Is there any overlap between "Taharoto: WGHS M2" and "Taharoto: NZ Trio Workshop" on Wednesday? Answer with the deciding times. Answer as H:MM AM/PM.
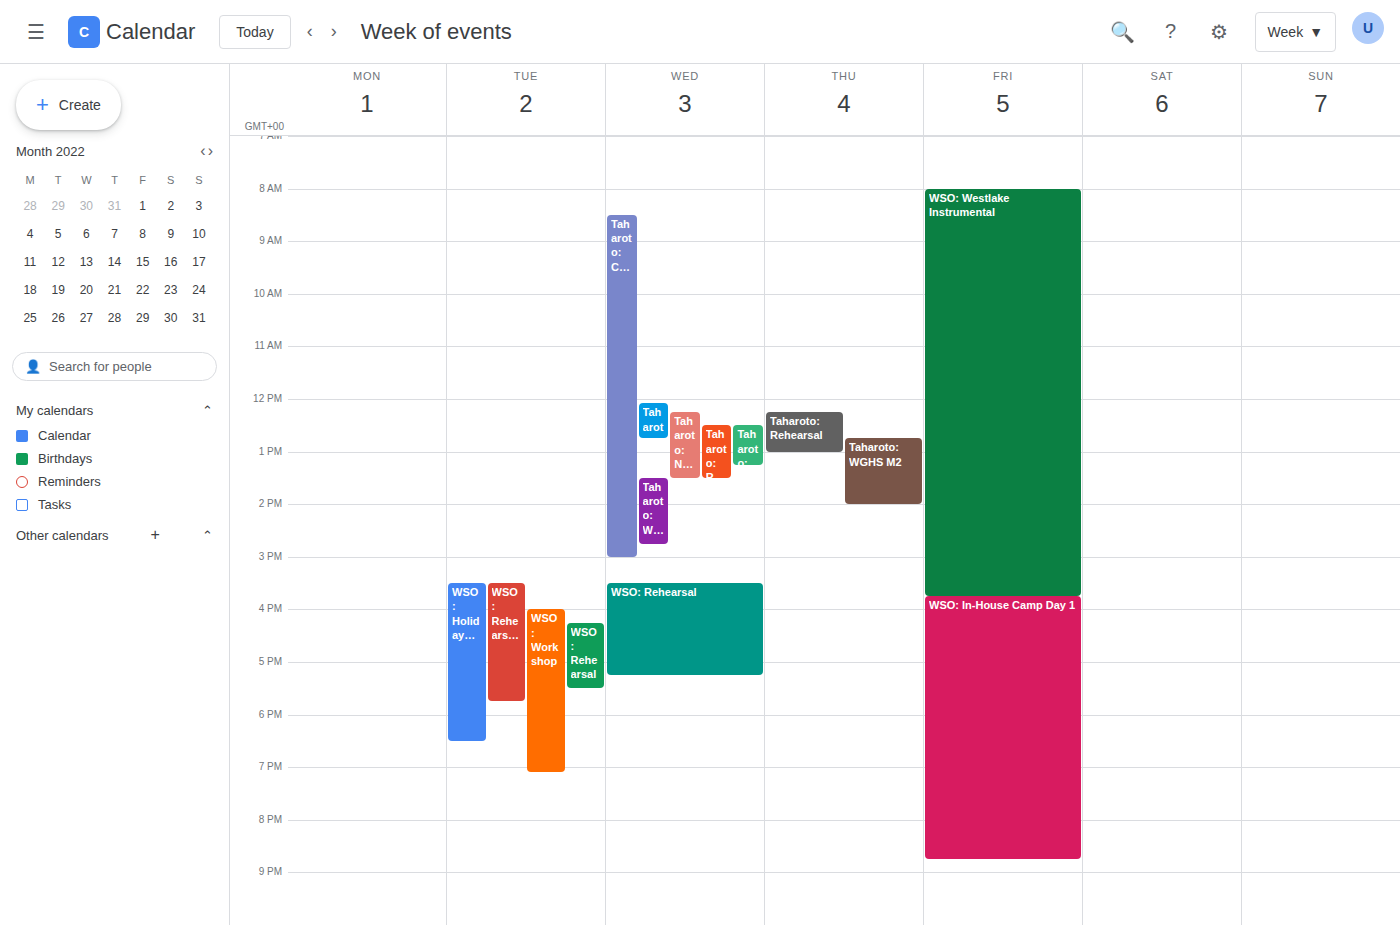
"Taharoto: NZ Trio Workshop" ends at 1:30 PM, exactly when "Taharoto: WGHS M2" starts -- they touch but do not overlap.